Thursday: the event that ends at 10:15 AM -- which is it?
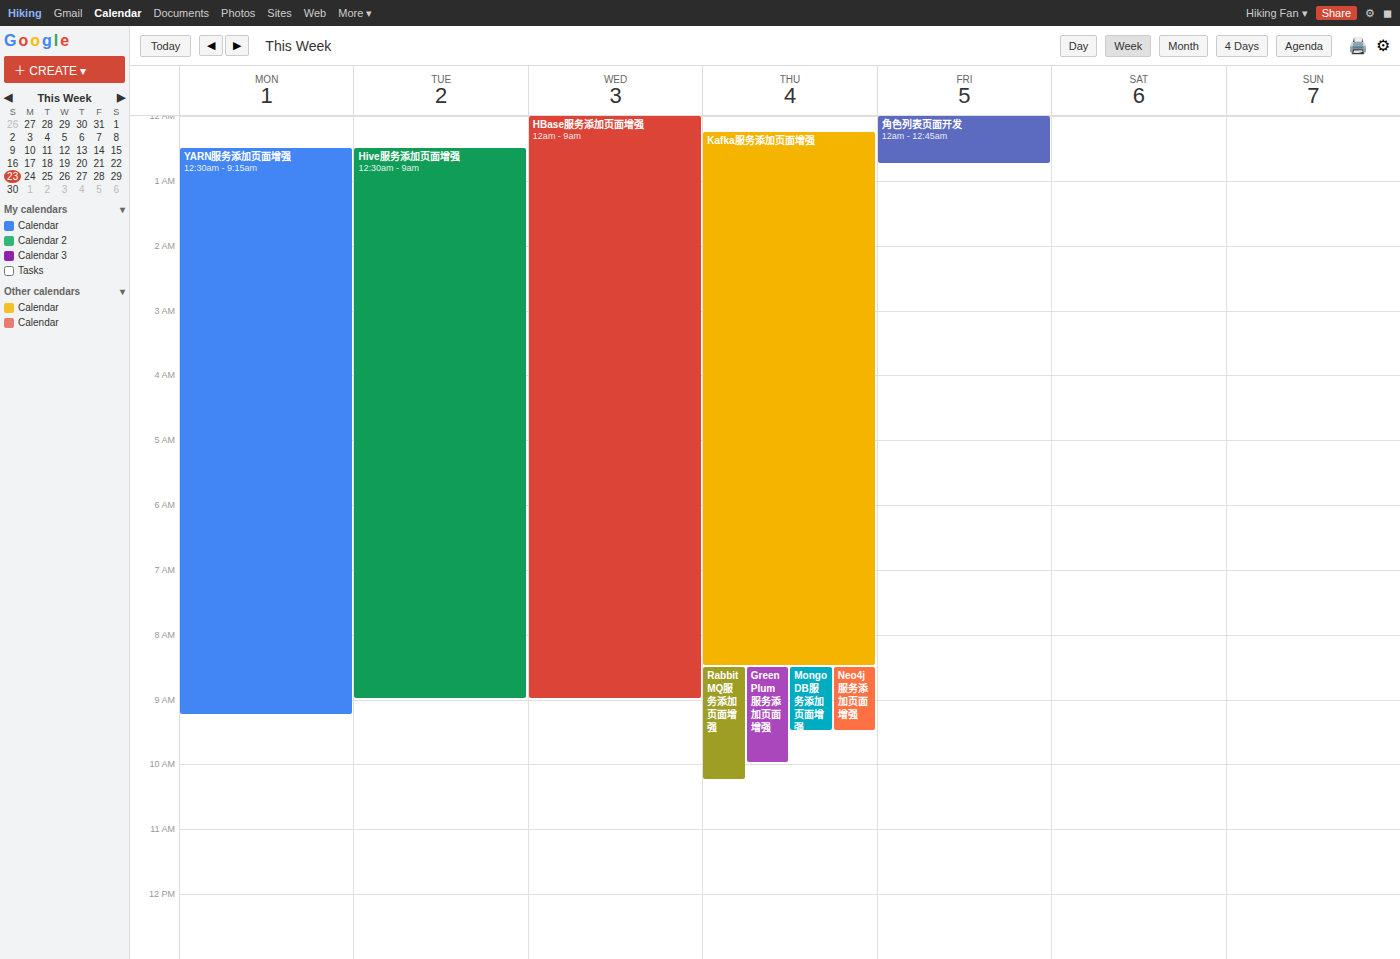
"RabbitMQ服务添加页面增强"